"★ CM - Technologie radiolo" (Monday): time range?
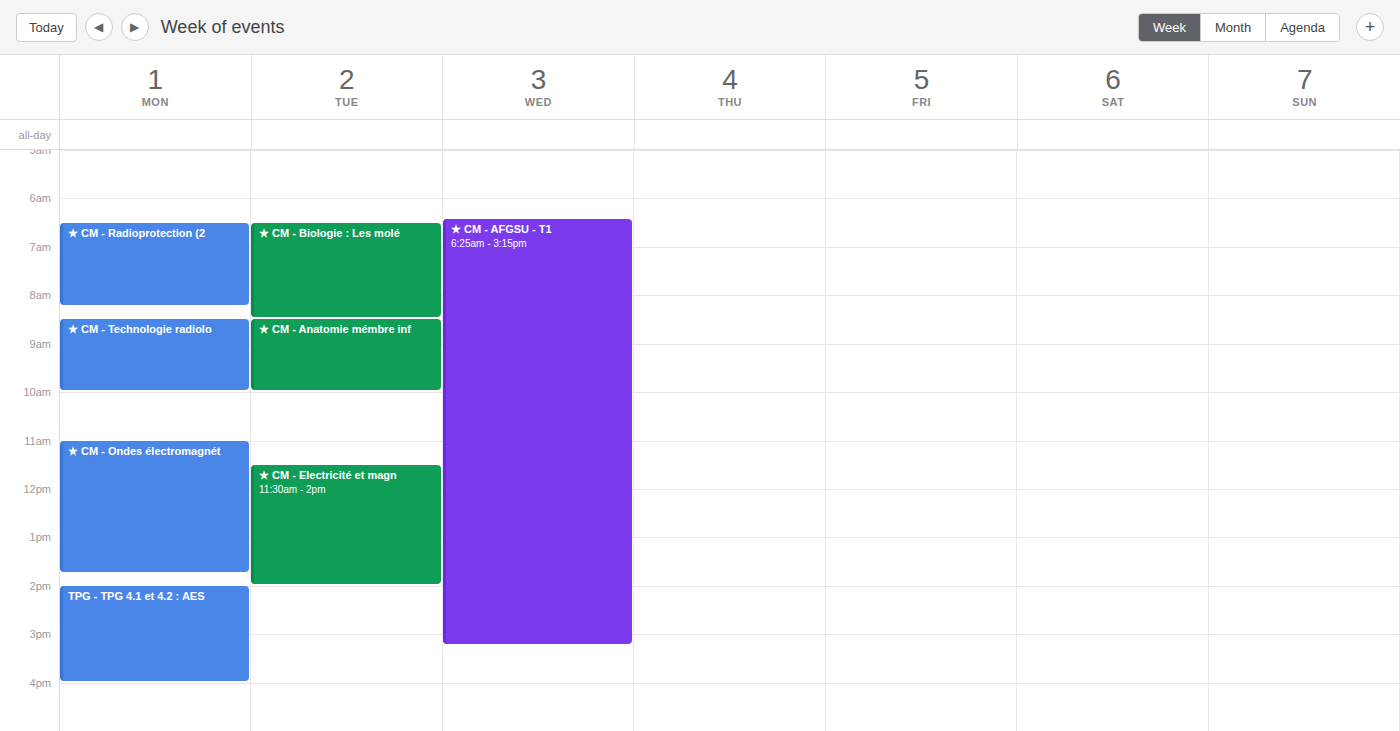
8:30 AM to 10:00 AM